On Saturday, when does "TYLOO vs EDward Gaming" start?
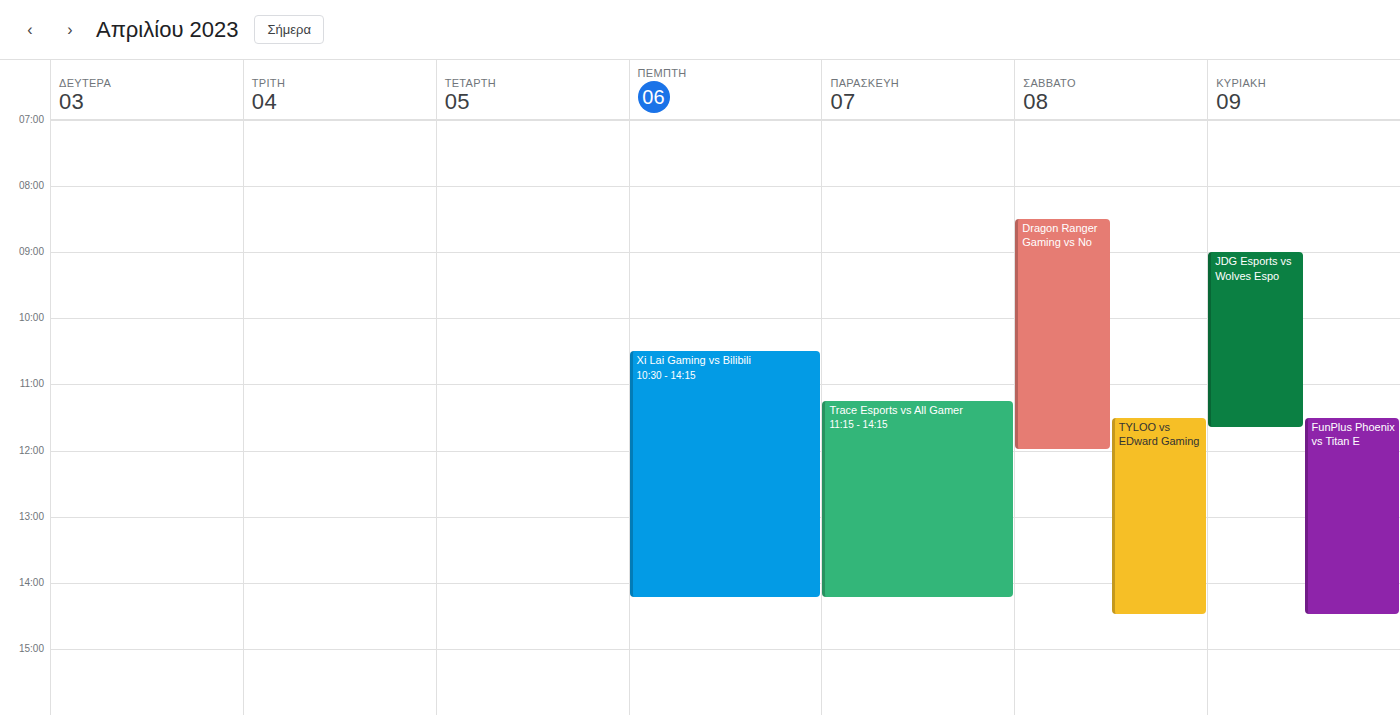
11:30 AM